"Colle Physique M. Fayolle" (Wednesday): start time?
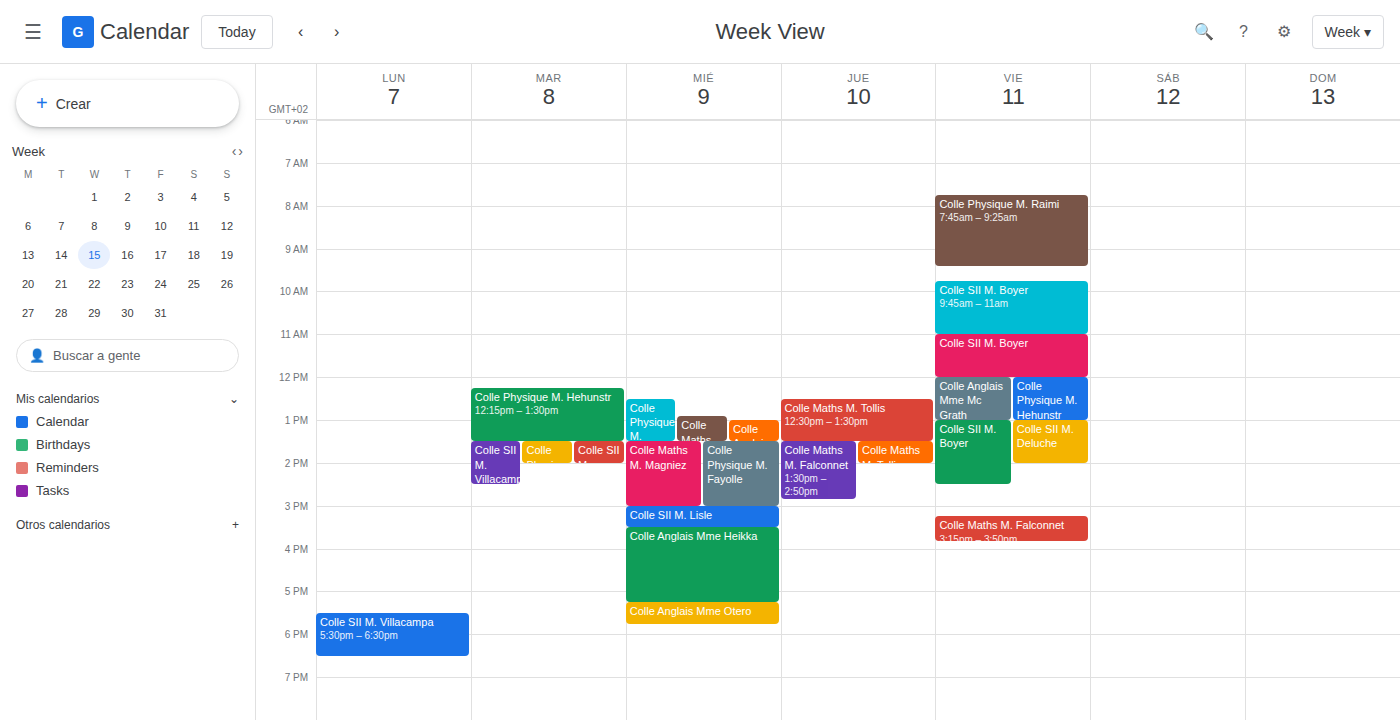
1:30 PM